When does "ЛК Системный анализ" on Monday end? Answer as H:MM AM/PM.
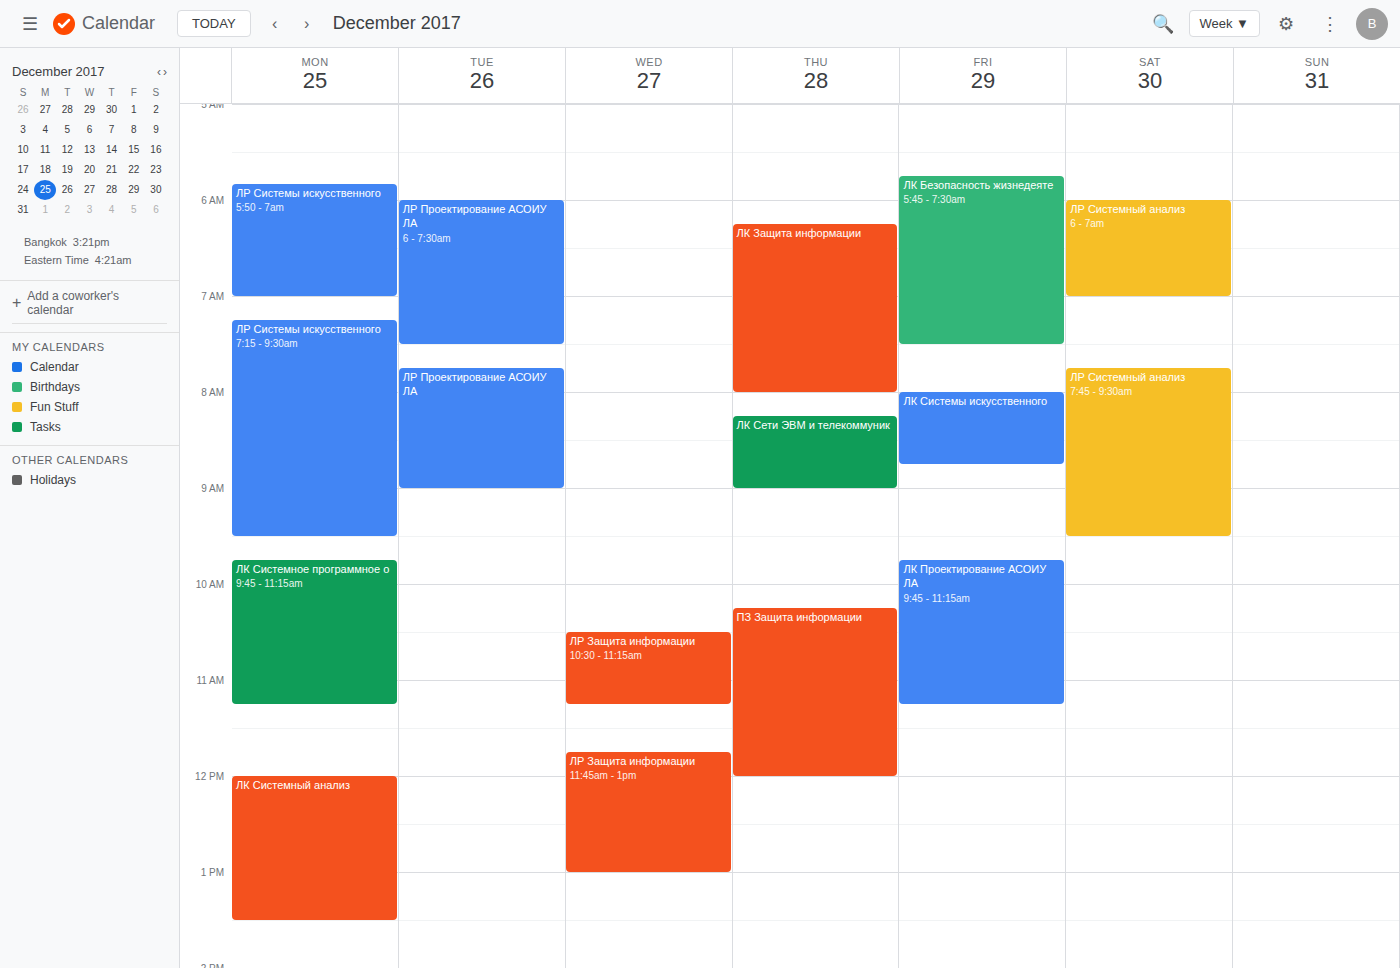
1:30 PM